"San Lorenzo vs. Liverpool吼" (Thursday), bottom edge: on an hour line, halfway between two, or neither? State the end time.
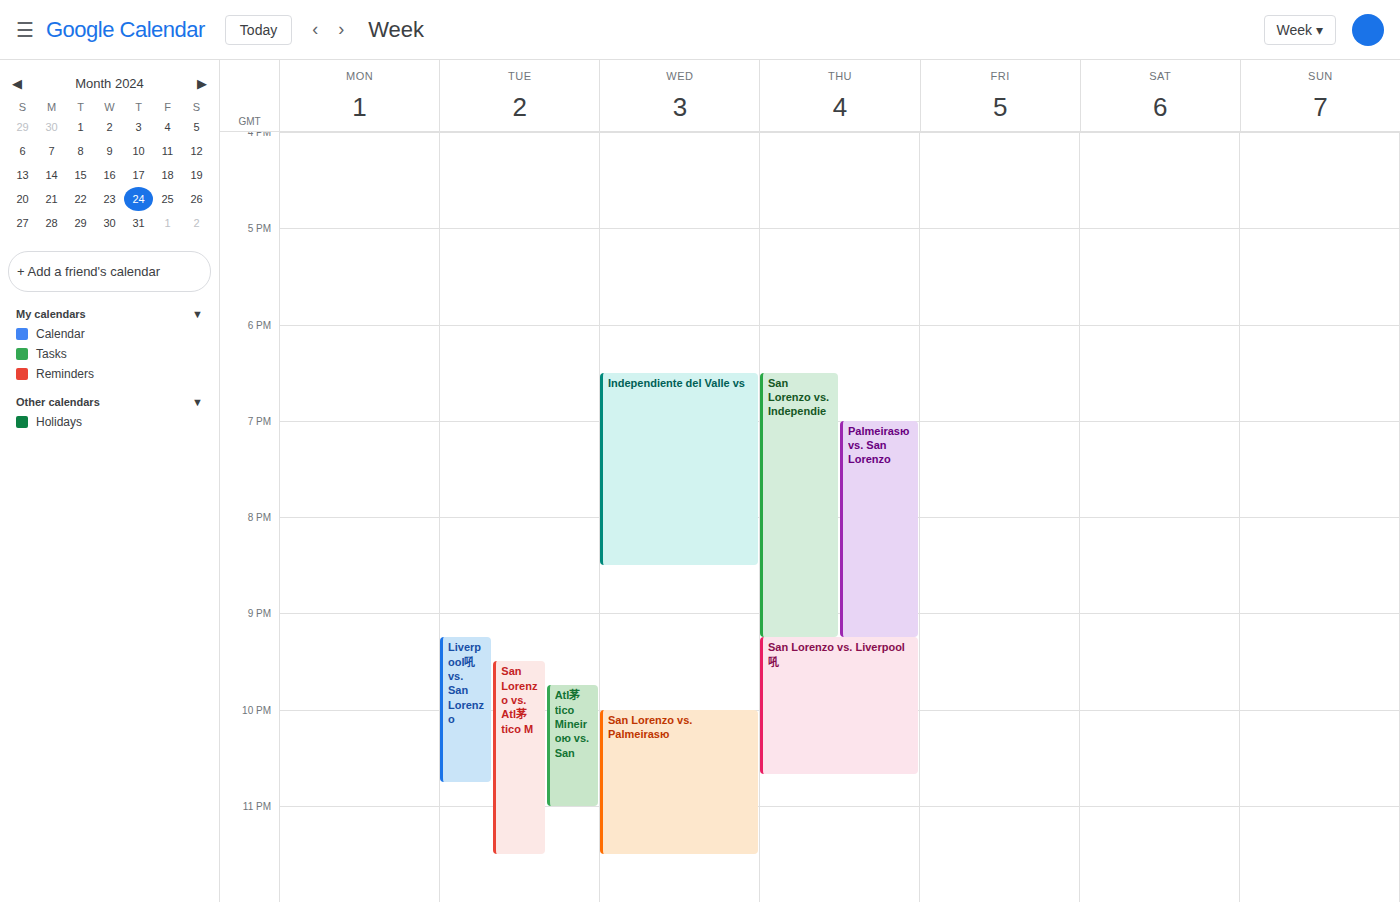
10:40 PM -- neither: 40 minutes below the 10 PM line and 20 minutes above the 11 PM line.